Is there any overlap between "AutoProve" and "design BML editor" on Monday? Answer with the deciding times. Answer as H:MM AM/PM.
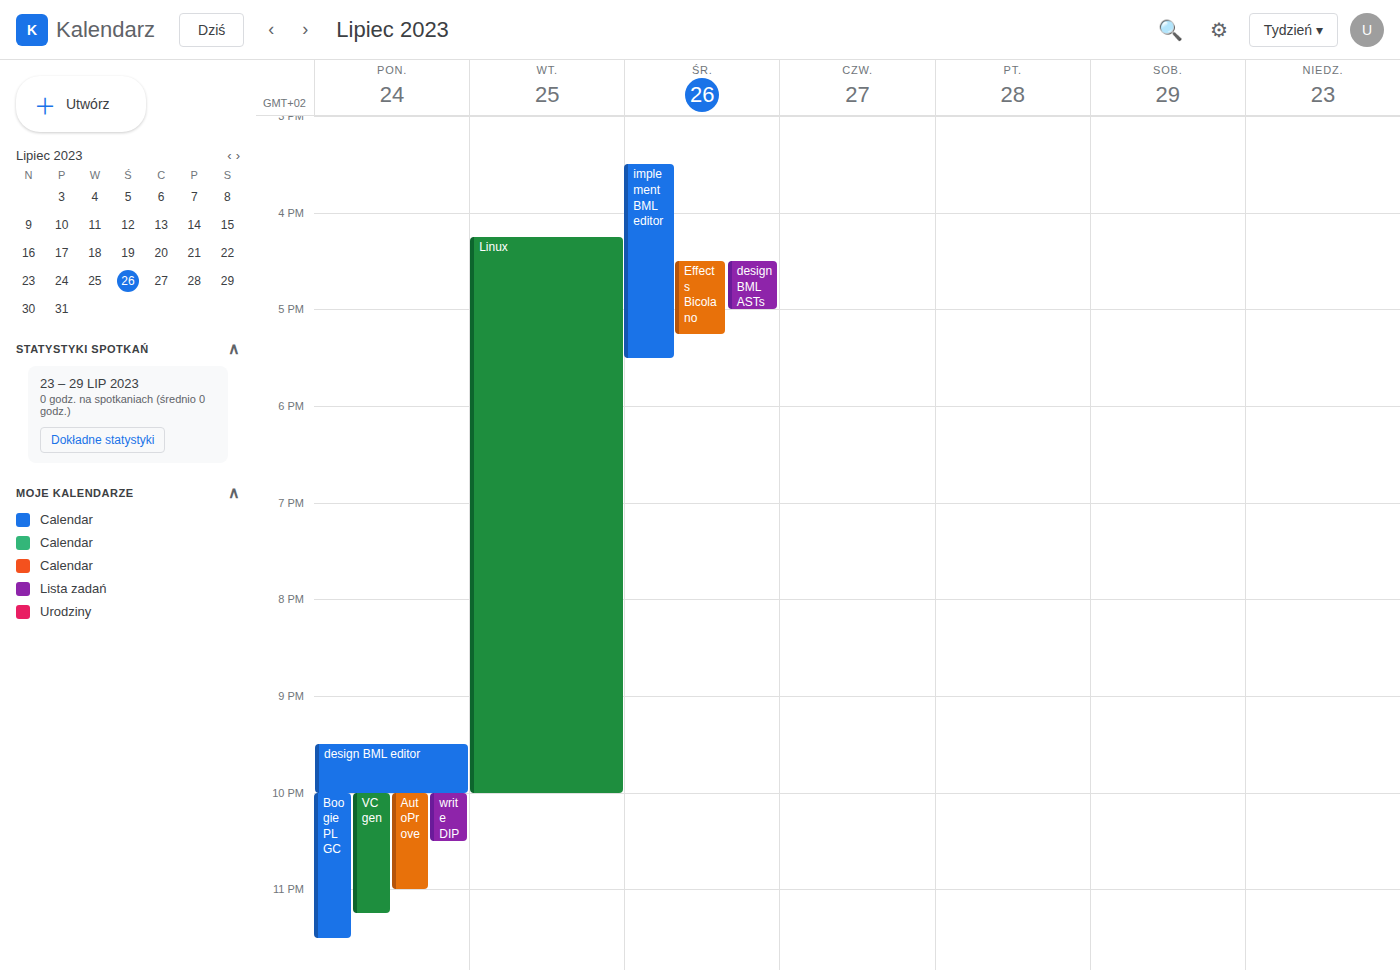
"design BML editor" ends at 10:00 PM, exactly when "AutoProve" starts -- they touch but do not overlap.